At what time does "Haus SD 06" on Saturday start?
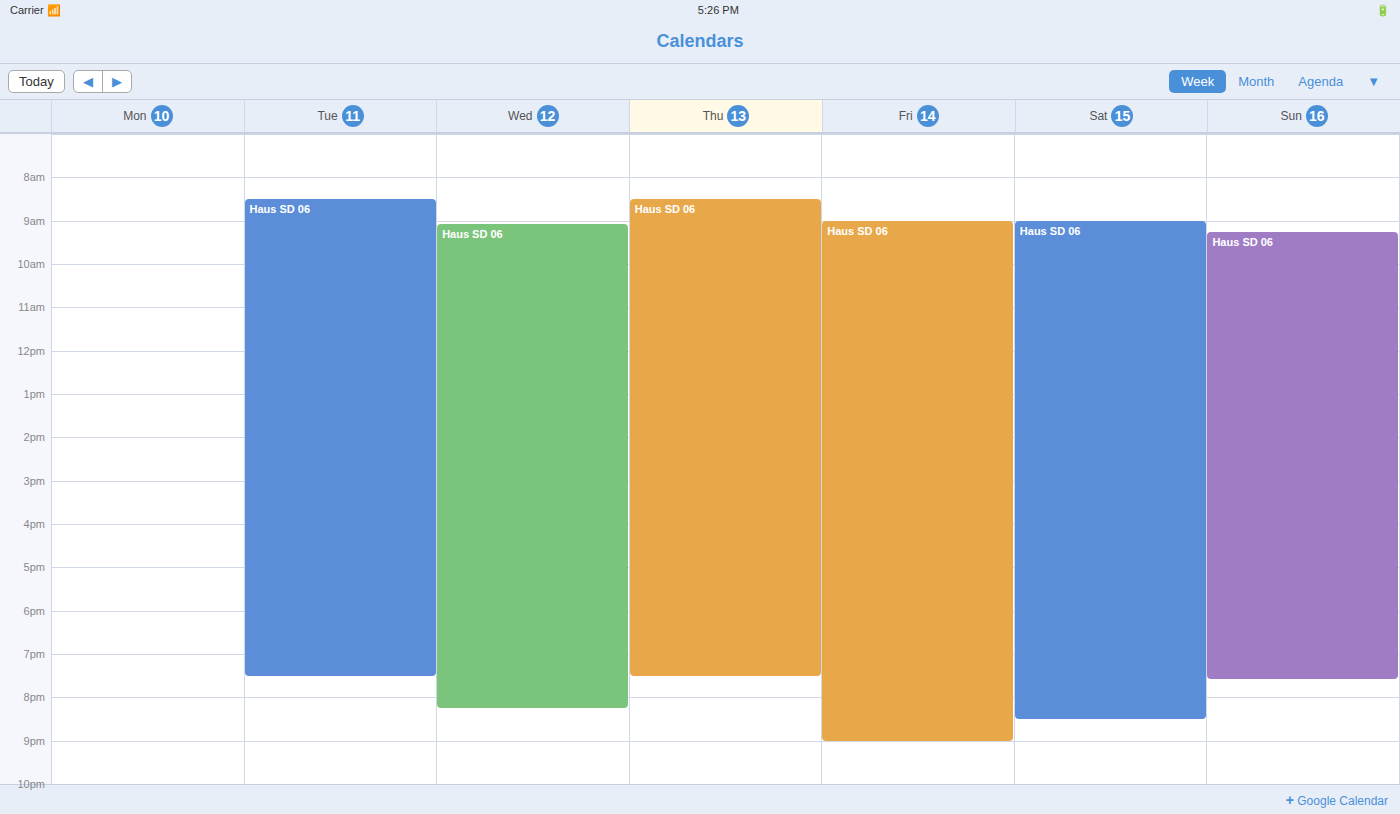
9:00 AM